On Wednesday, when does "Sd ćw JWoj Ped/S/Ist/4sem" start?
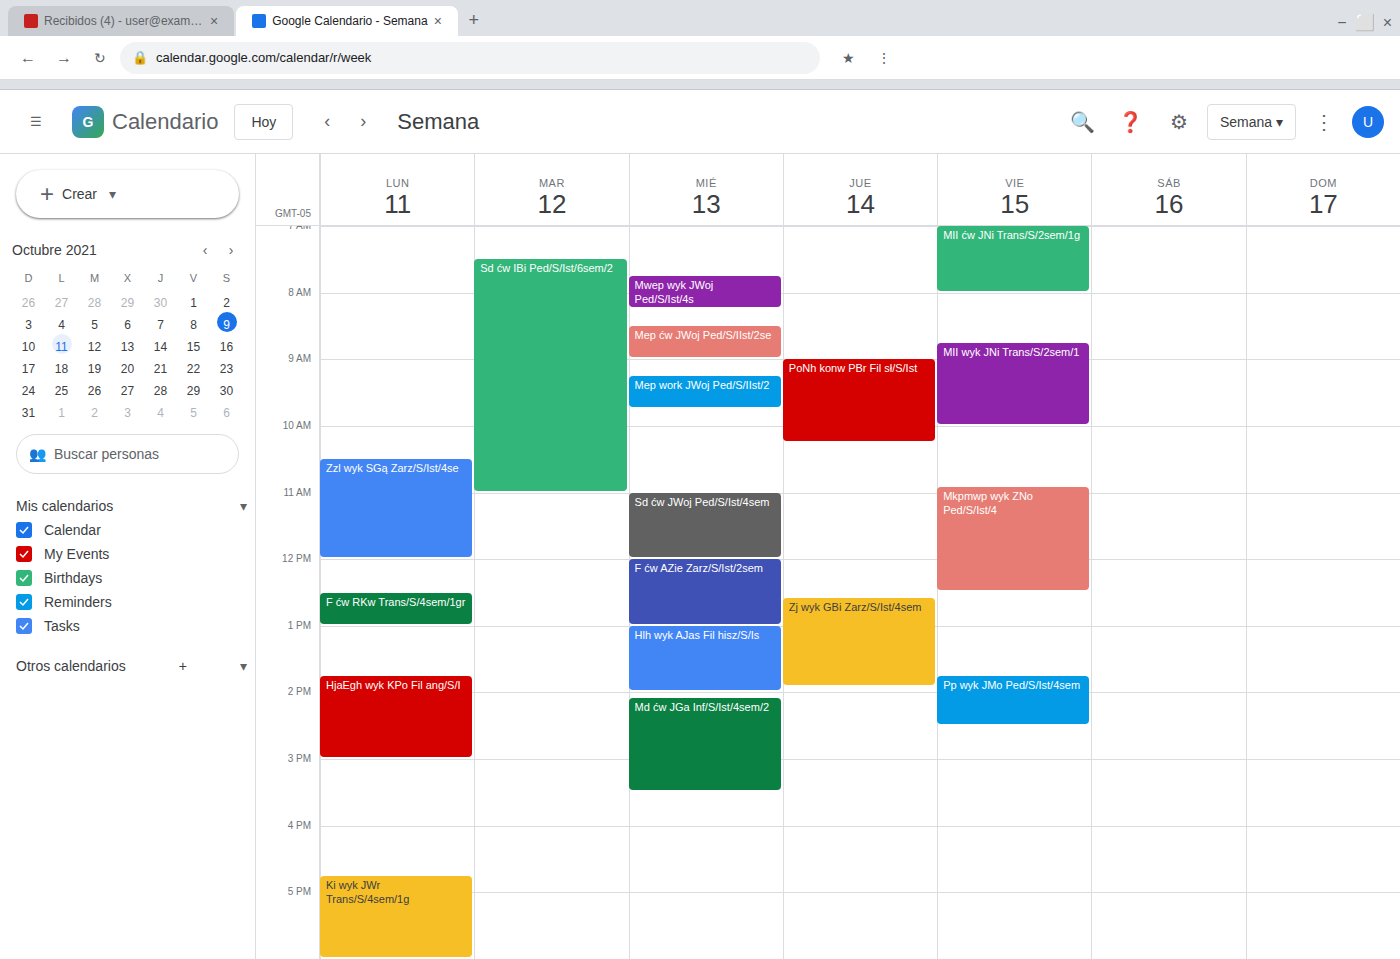
11:00 AM